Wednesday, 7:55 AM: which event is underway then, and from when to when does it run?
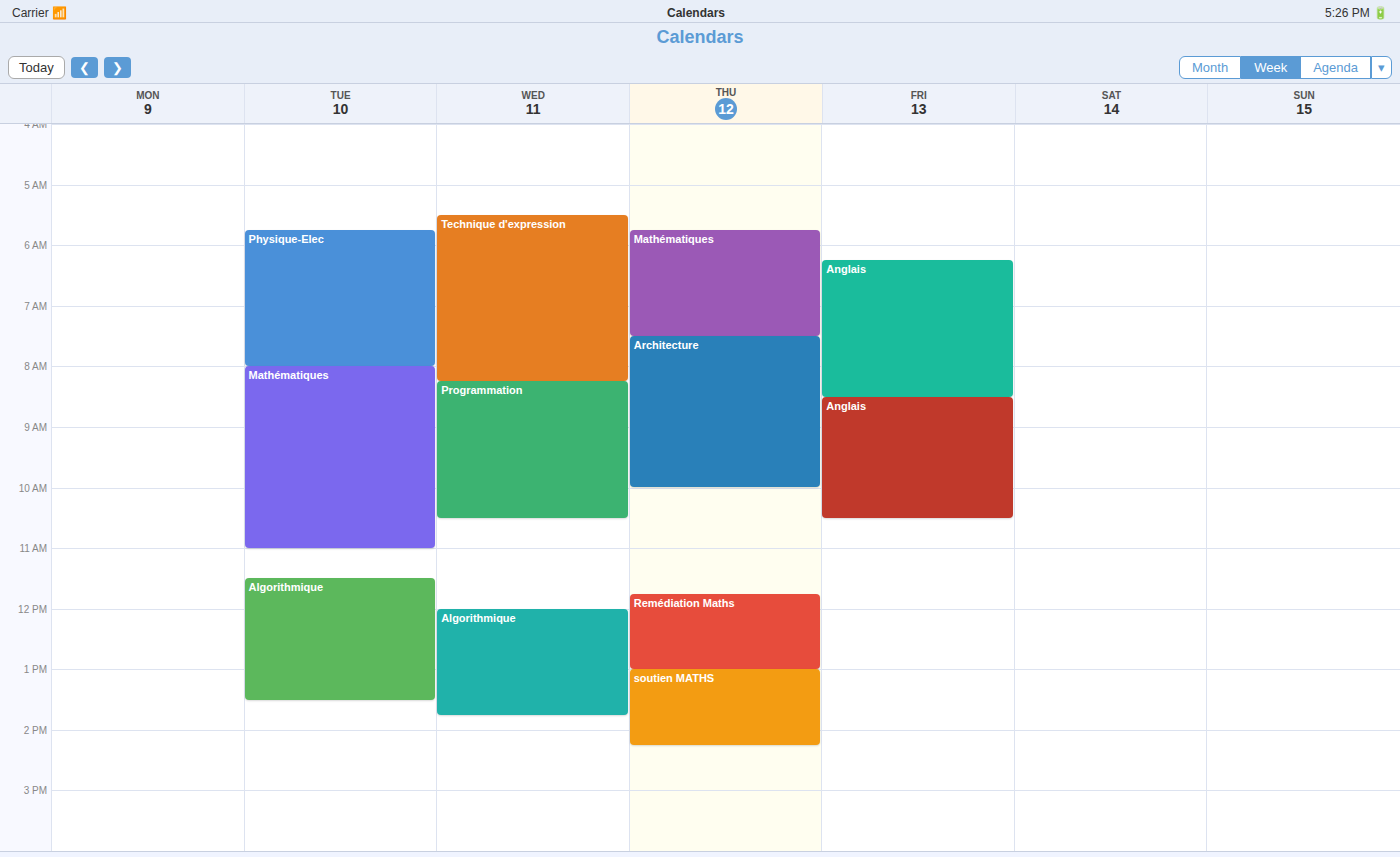
"Technique d'expression", 5:30 AM to 8:15 AM